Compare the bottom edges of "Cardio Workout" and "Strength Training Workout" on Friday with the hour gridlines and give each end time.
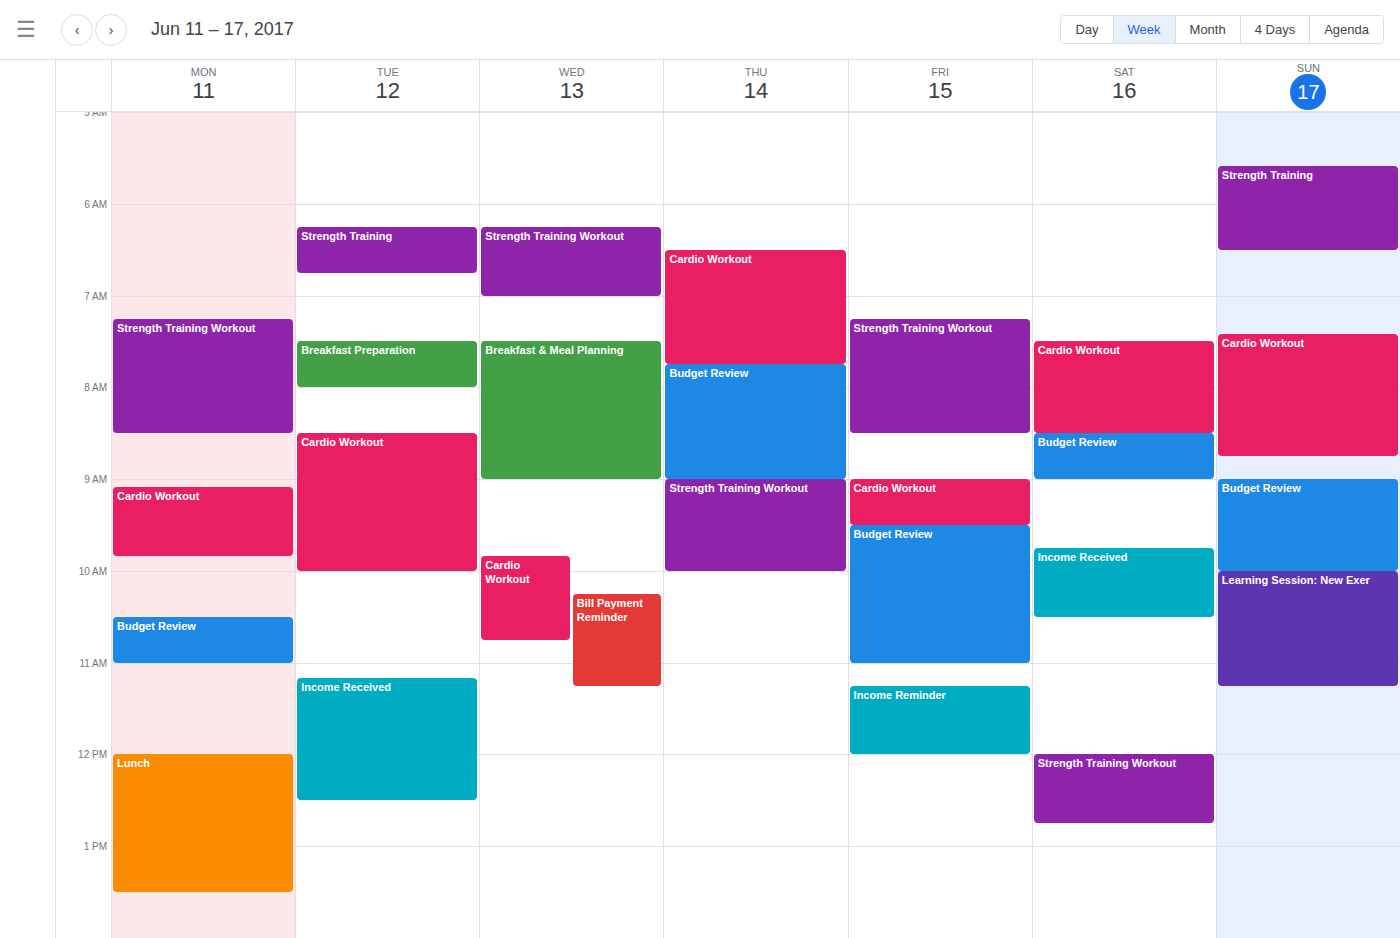
"Cardio Workout": 09:30, halfway between the 09:00 and 10:00 lines. "Strength Training Workout": 08:30, halfway between the 08:00 and 09:00 lines.